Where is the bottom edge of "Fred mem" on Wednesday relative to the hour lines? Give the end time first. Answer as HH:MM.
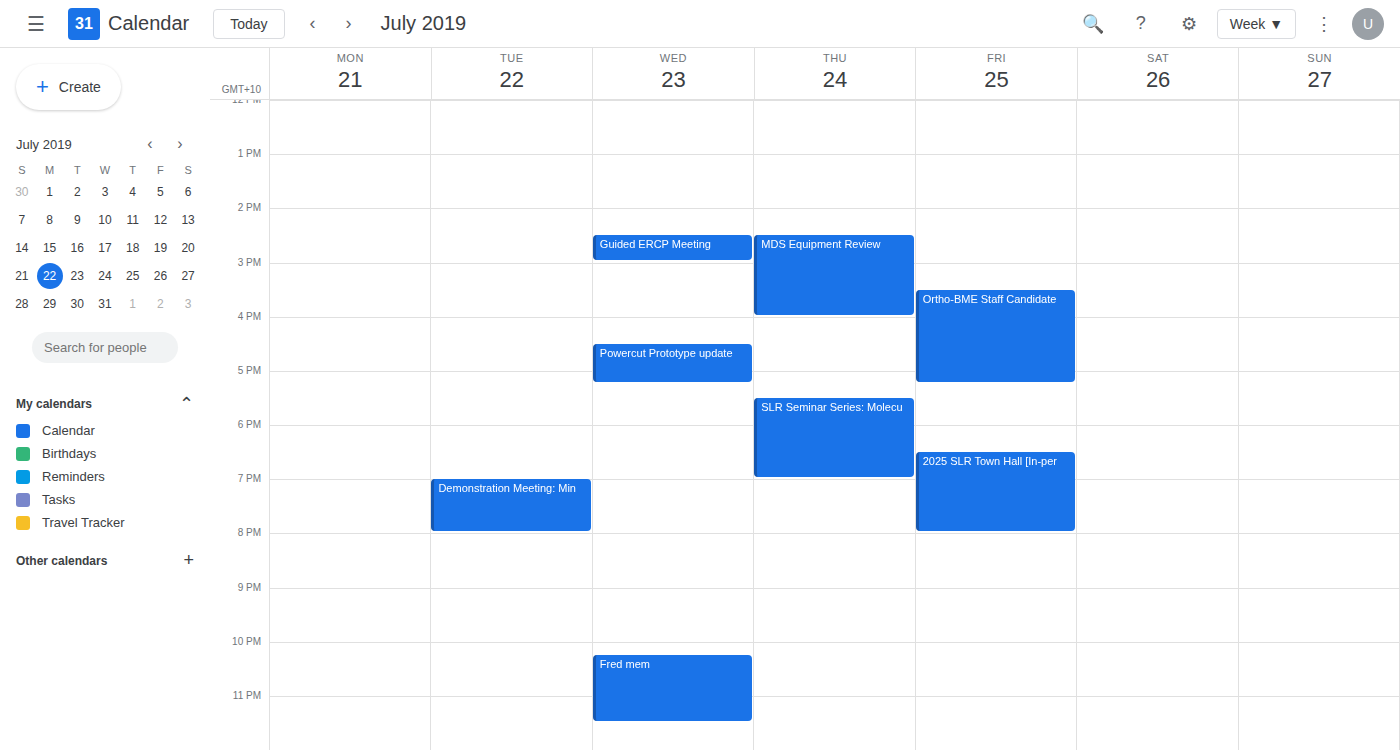
23:30 -- halfway between the 23:00 and 24:00 lines.